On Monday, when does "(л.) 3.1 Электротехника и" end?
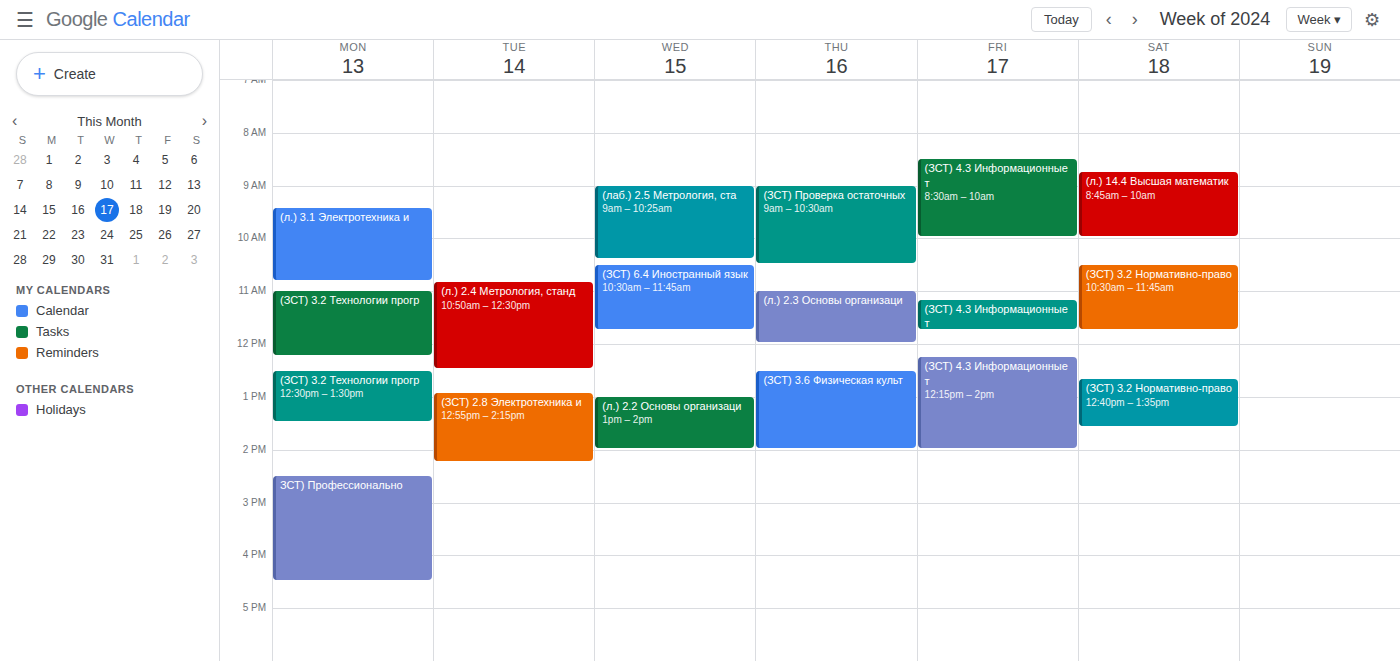
10:50 AM